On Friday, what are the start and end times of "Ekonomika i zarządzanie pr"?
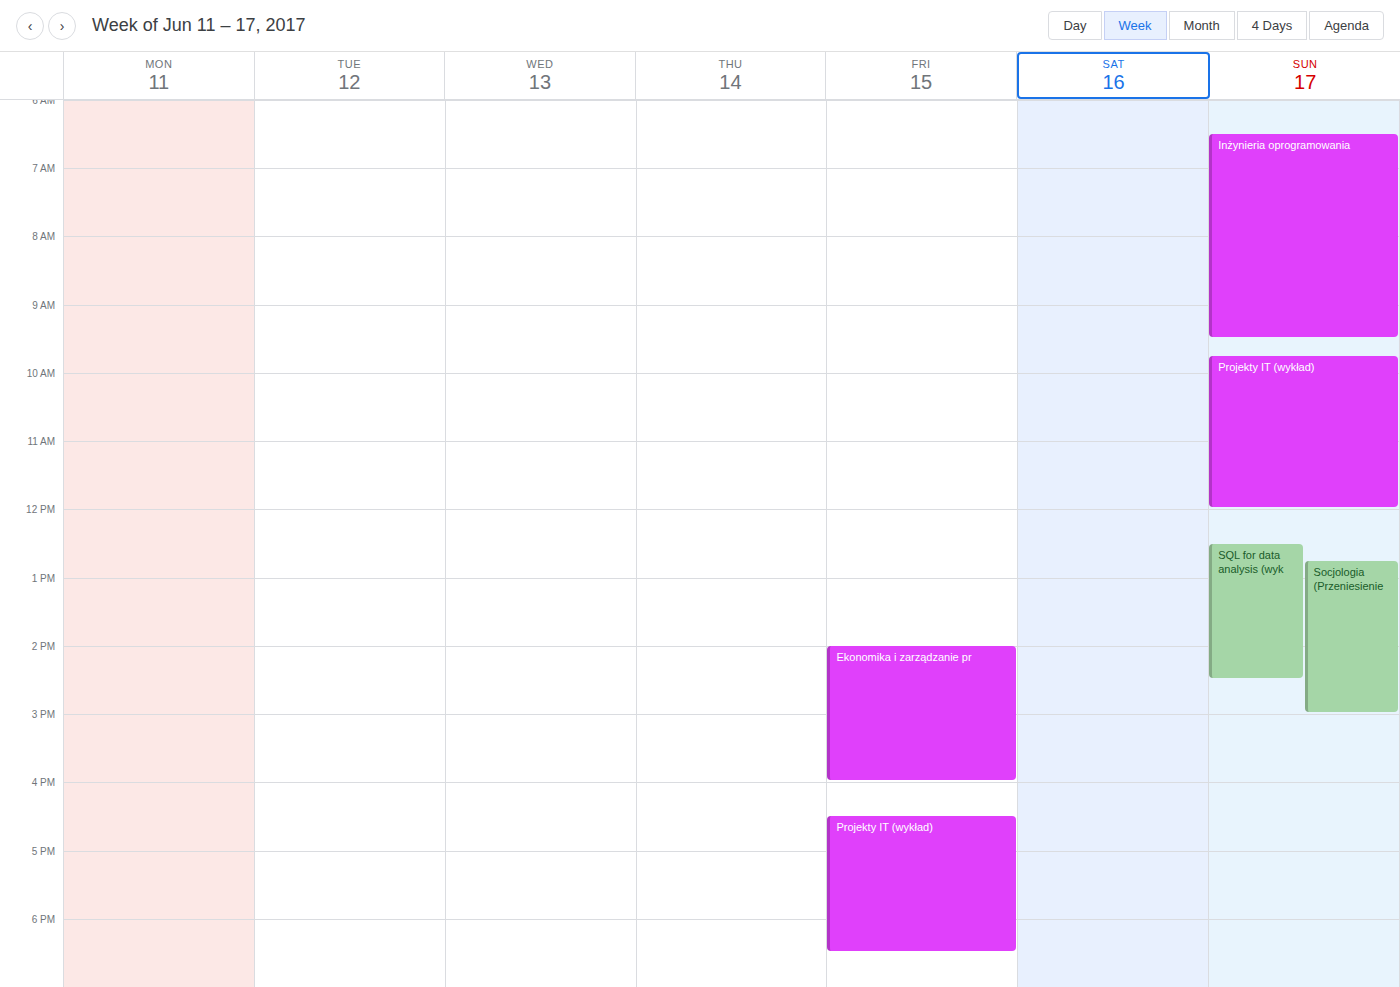
2:00 PM to 4:00 PM